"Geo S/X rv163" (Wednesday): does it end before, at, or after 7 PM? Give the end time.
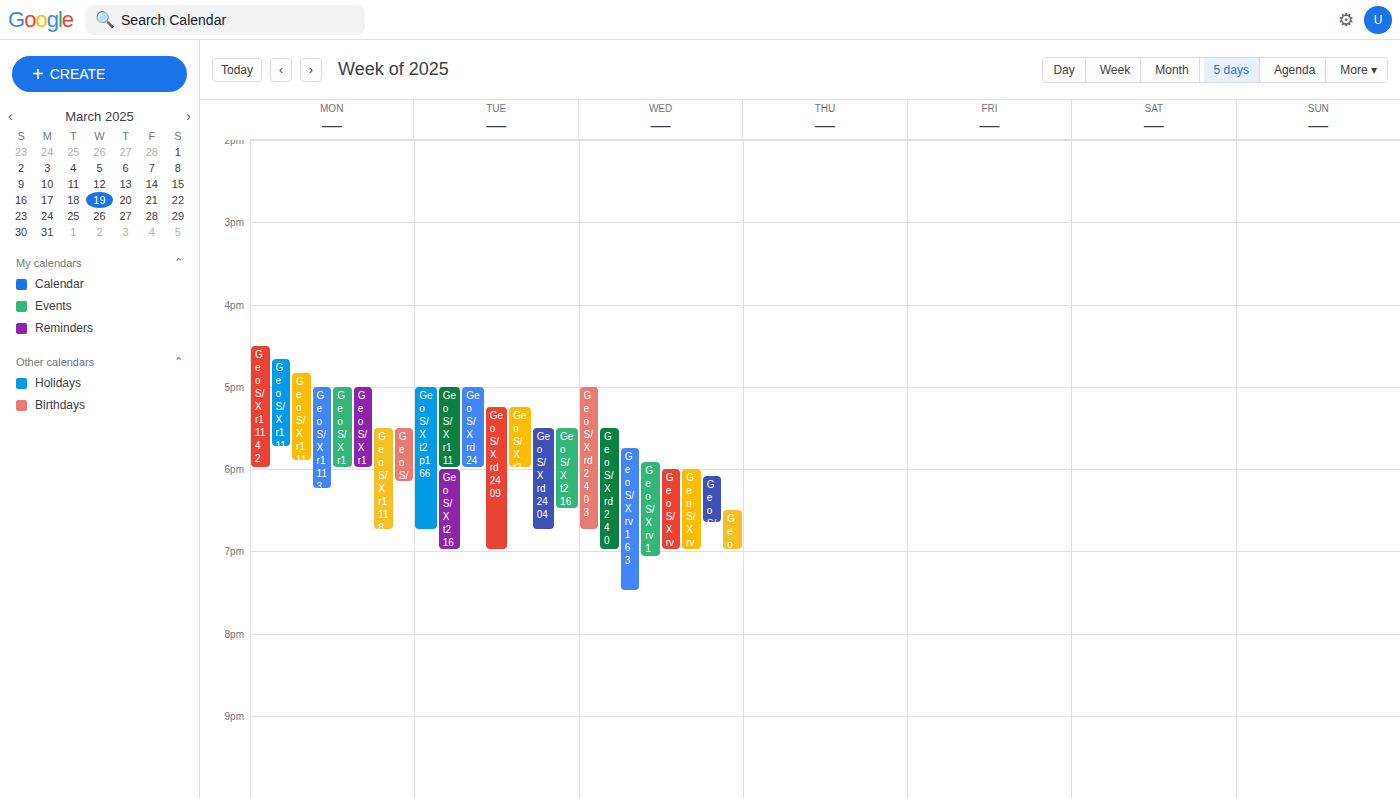
7:30 PM -- after 7 PM, 30 minutes below the 7 PM line.